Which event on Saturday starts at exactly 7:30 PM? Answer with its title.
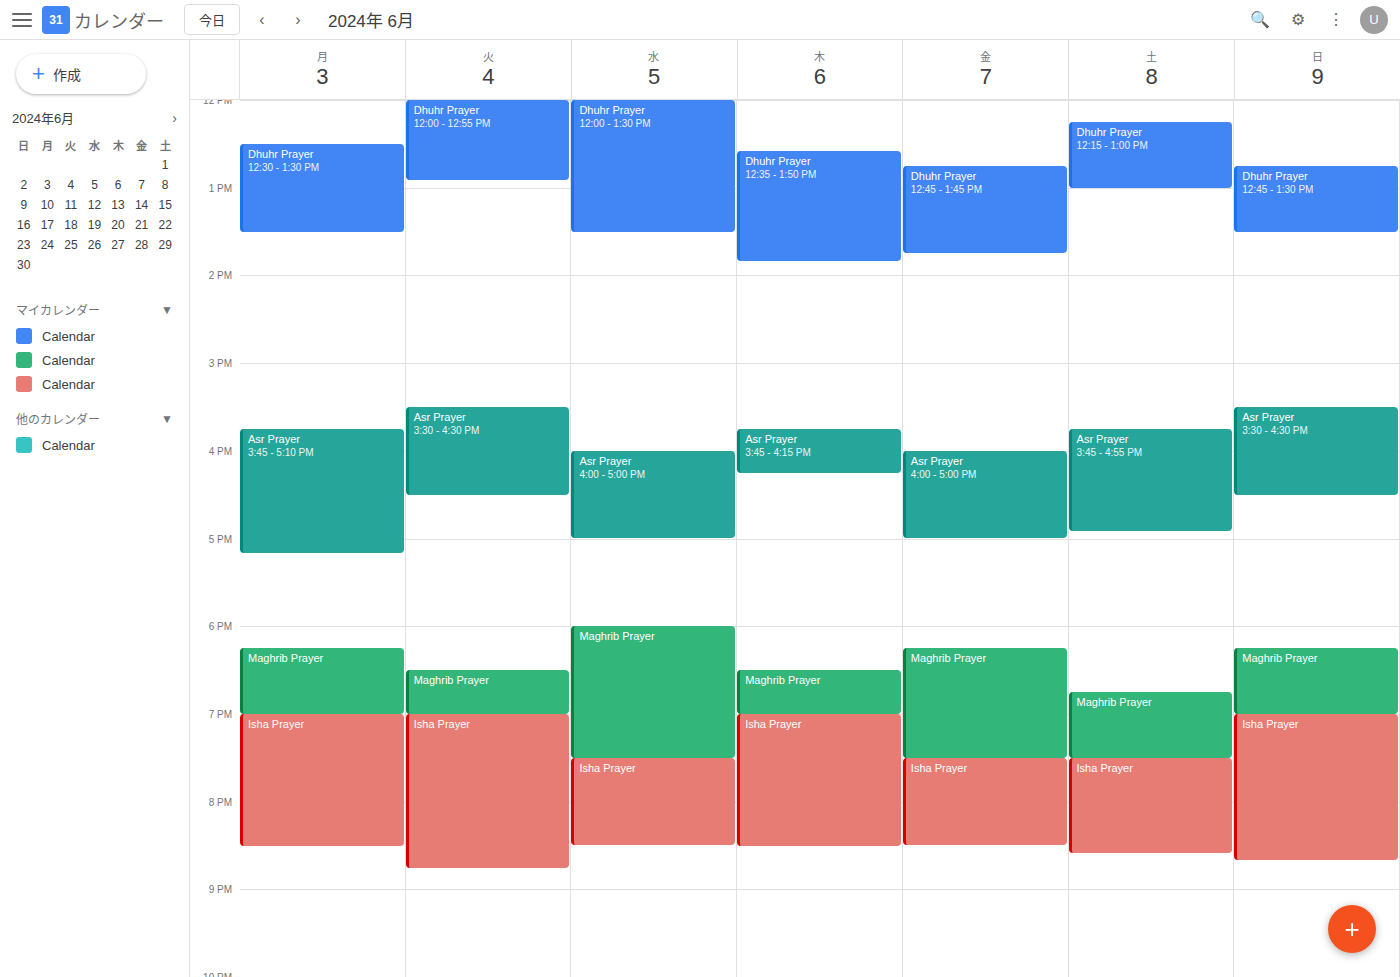
"Isha Prayer"